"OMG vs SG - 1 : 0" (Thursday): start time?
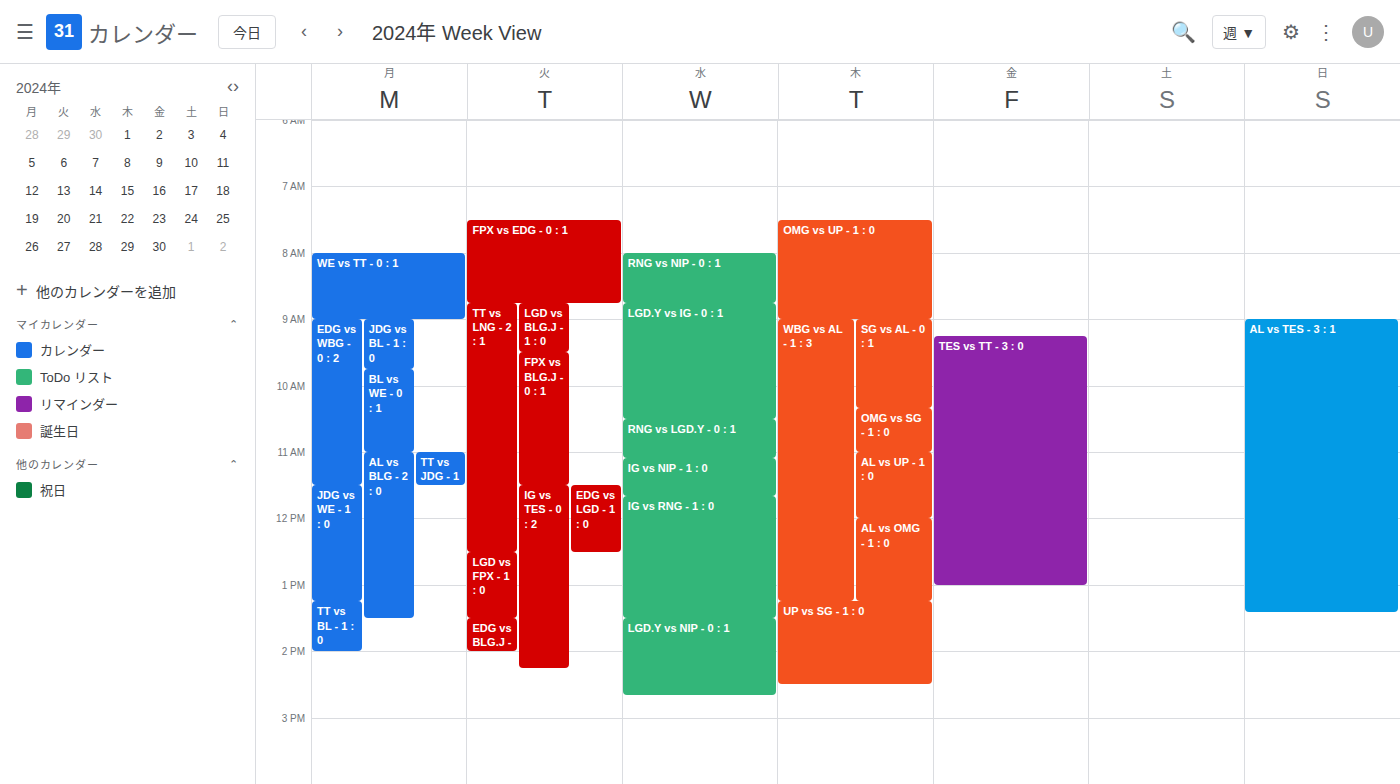
10:20 AM